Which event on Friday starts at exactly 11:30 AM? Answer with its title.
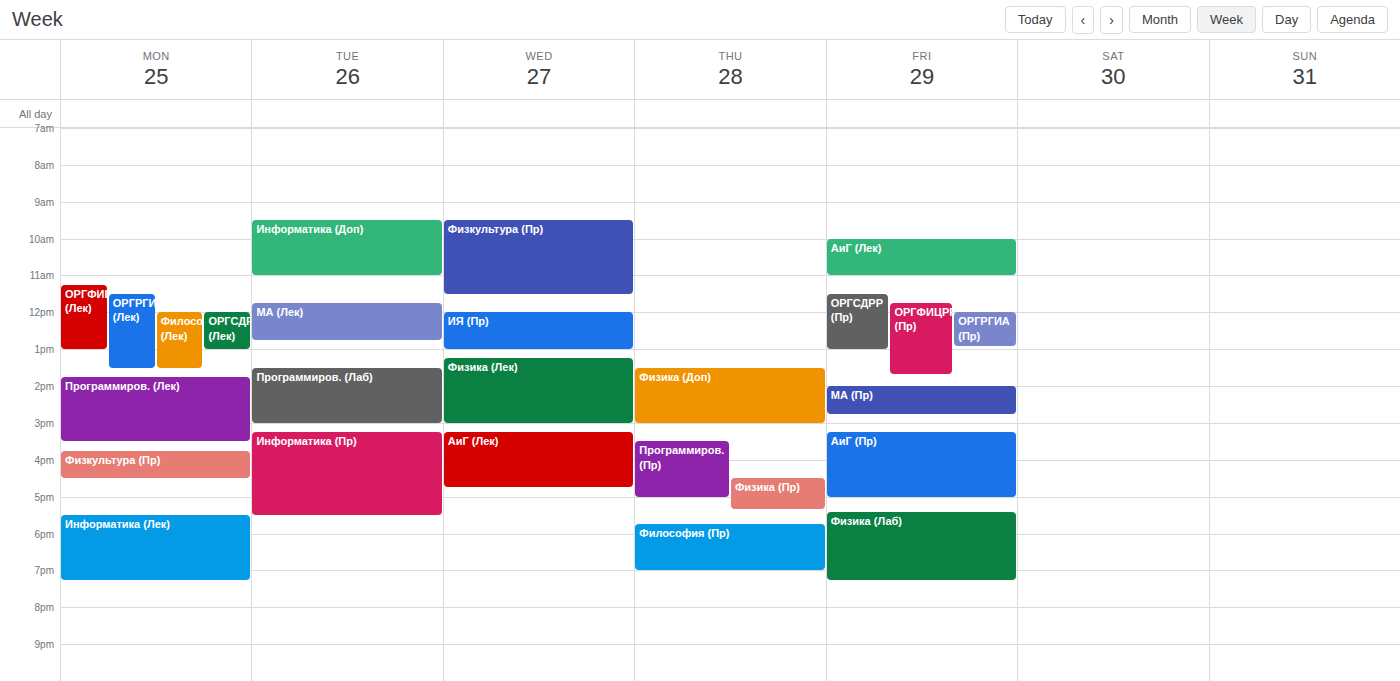
"ОРГСДРР (Пр)"